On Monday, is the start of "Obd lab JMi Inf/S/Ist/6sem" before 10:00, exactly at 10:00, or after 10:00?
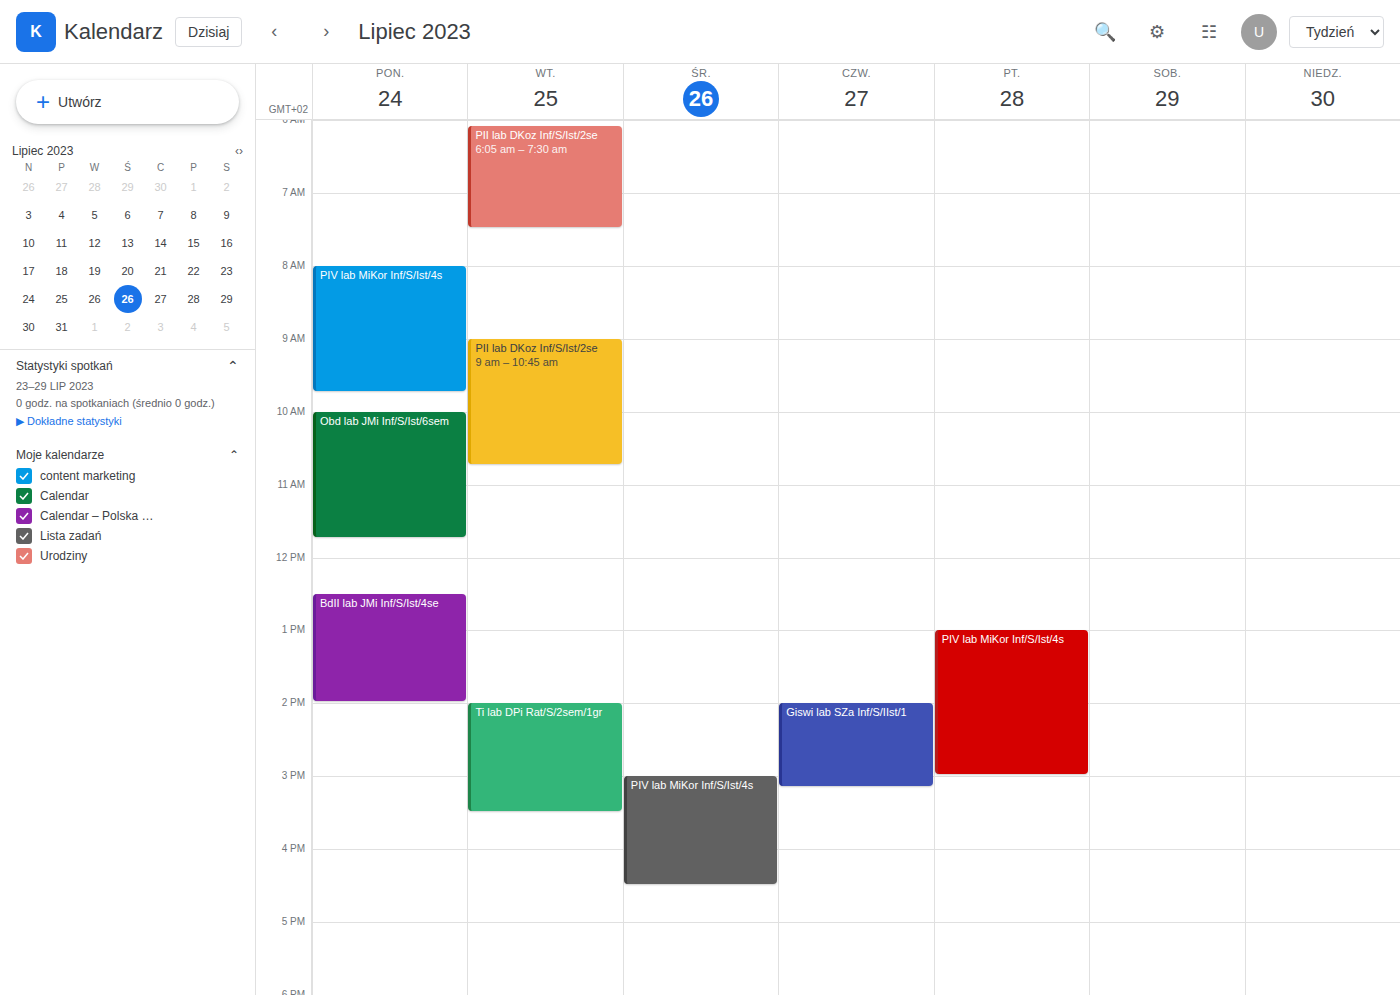
10:00 -- exactly at 10:00, on the 10:00 line.